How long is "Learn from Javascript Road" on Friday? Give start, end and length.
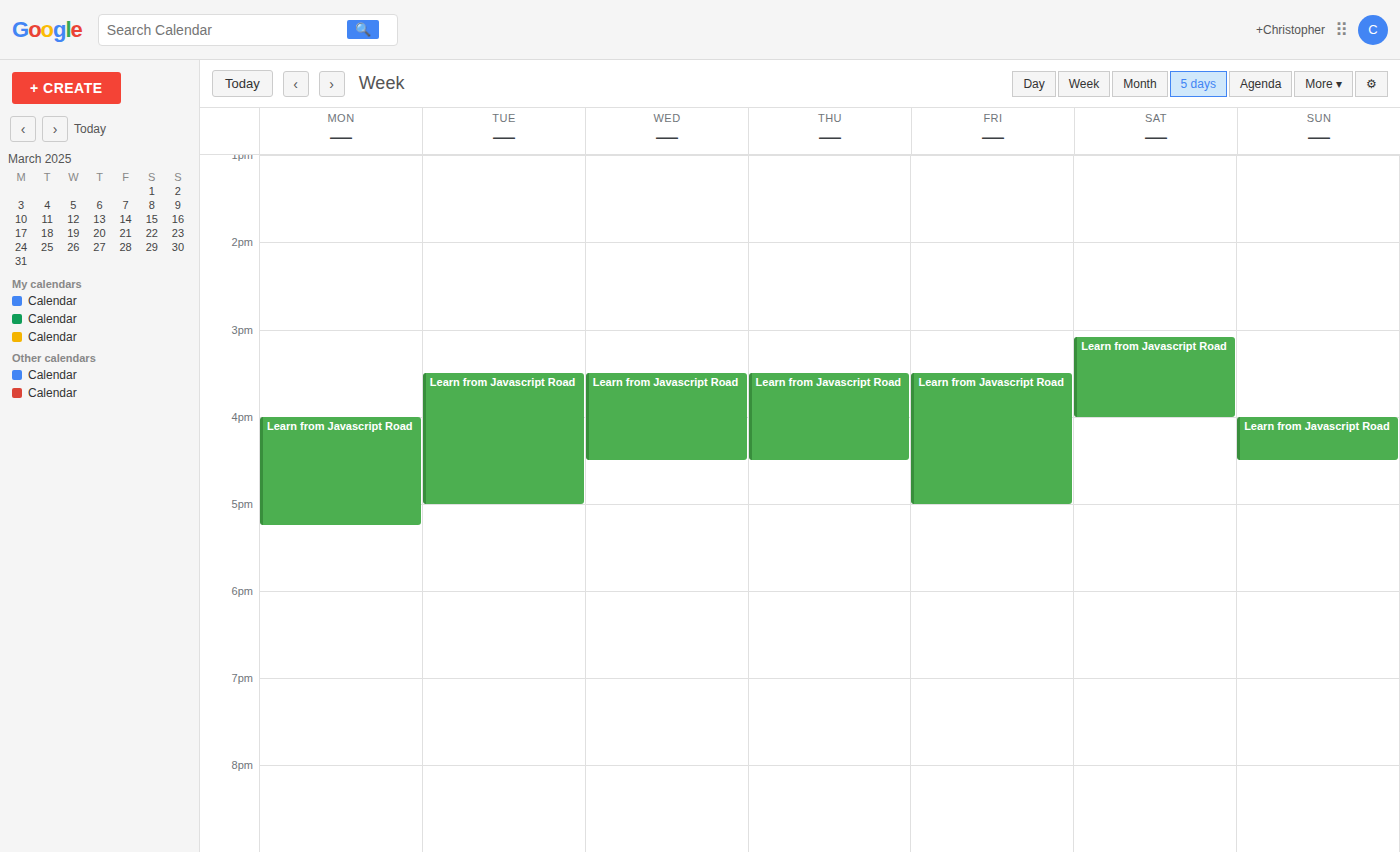
3:30 PM to 5:00 PM, 1 hour 30 minutes